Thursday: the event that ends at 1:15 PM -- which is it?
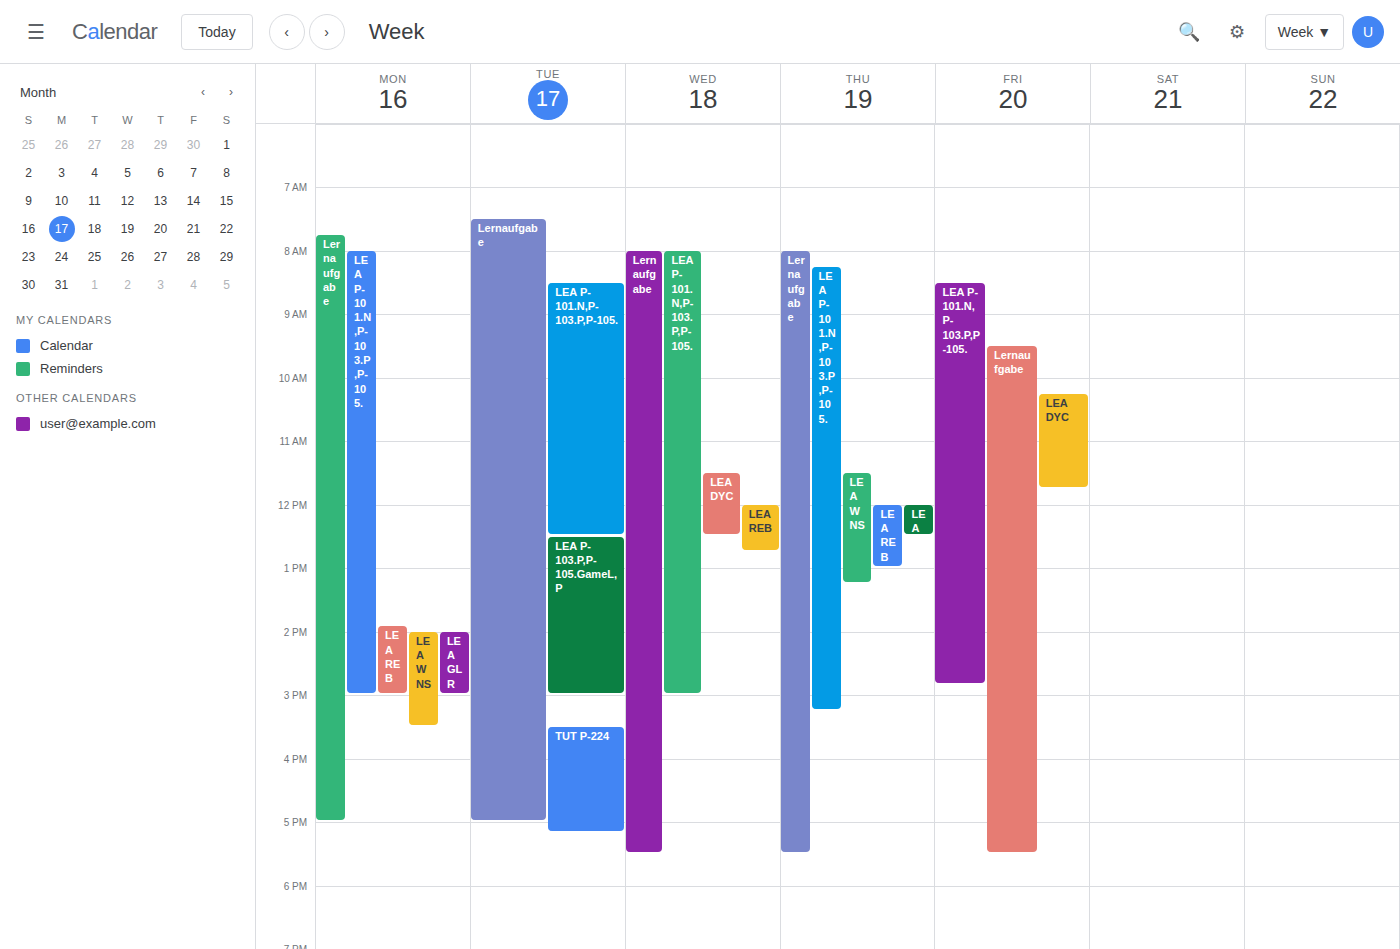
"LEA WNS"